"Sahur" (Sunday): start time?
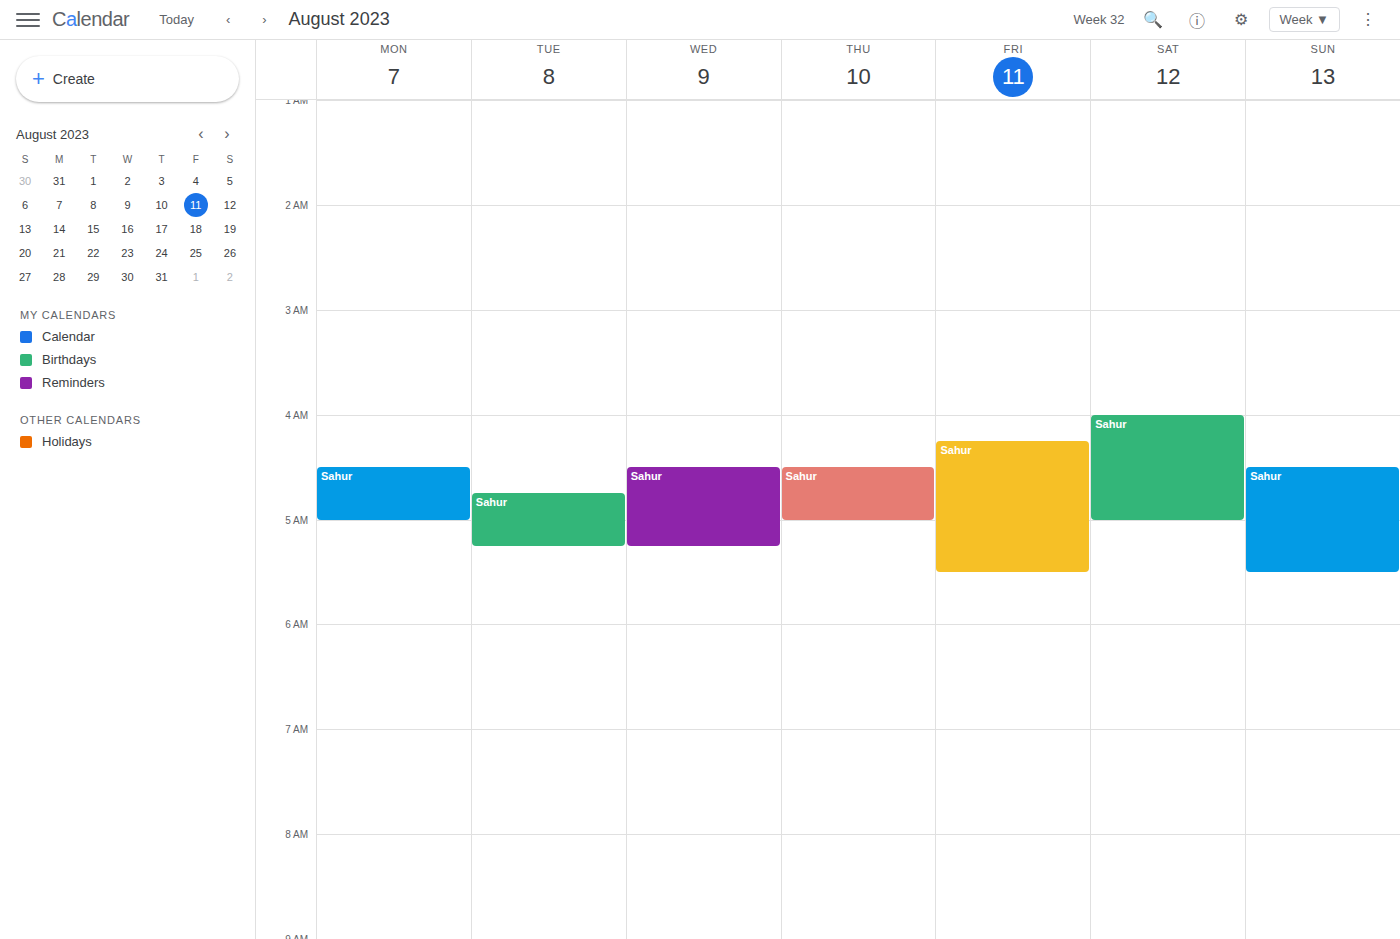
4:30 AM